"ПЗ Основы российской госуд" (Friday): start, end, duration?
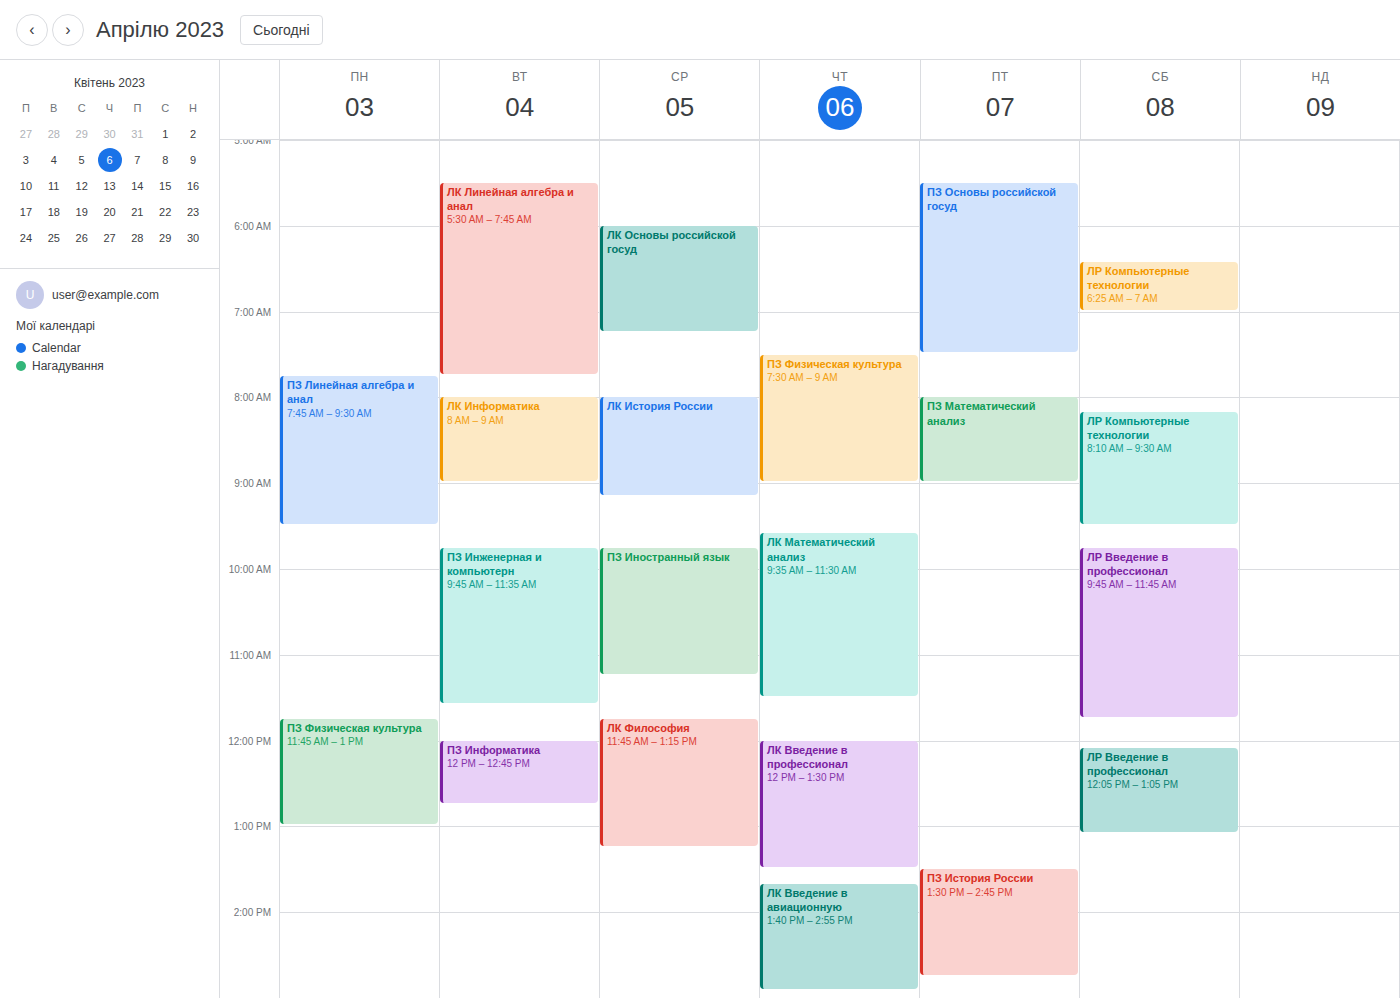
5:30 AM to 7:30 AM, 2 hours